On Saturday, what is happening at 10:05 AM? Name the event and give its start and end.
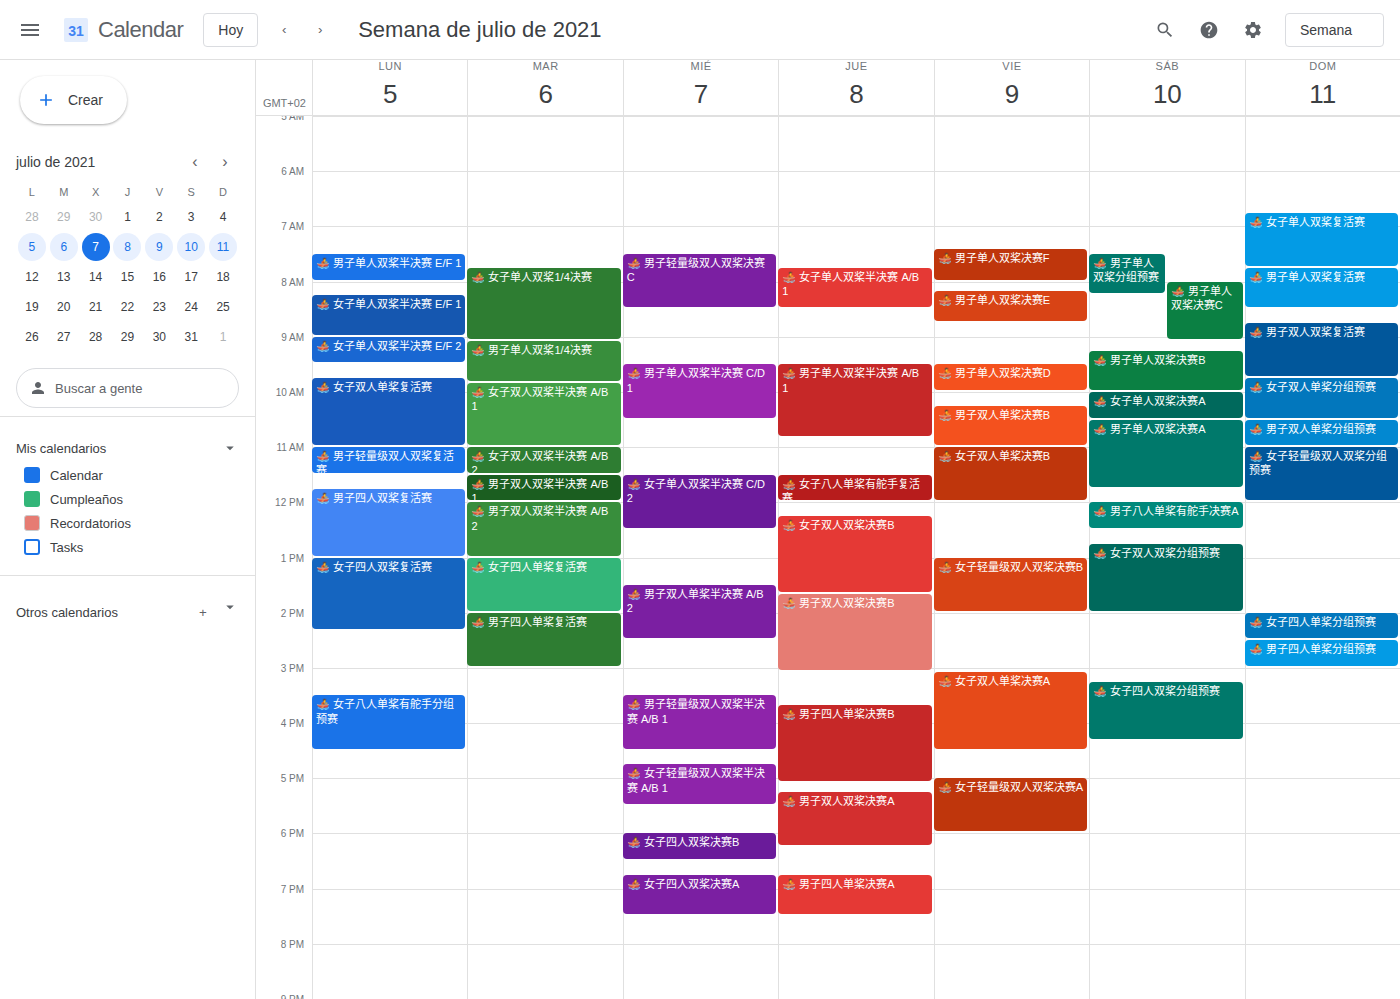
"🚣 女子单人双桨决赛A", 10:00 AM to 10:30 AM